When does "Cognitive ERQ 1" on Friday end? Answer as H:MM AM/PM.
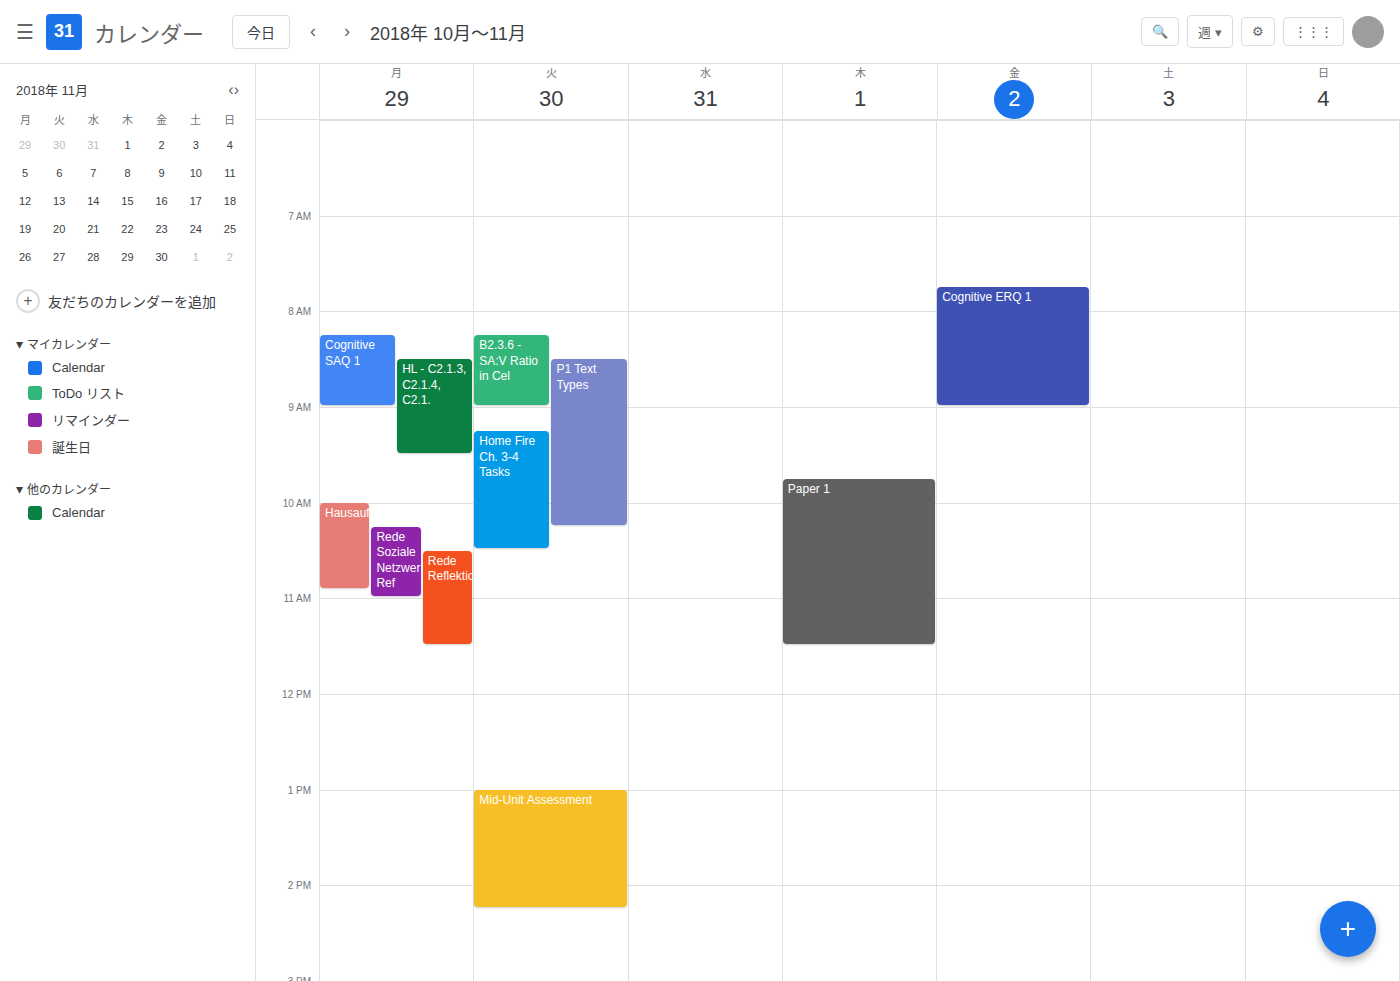
9:00 AM